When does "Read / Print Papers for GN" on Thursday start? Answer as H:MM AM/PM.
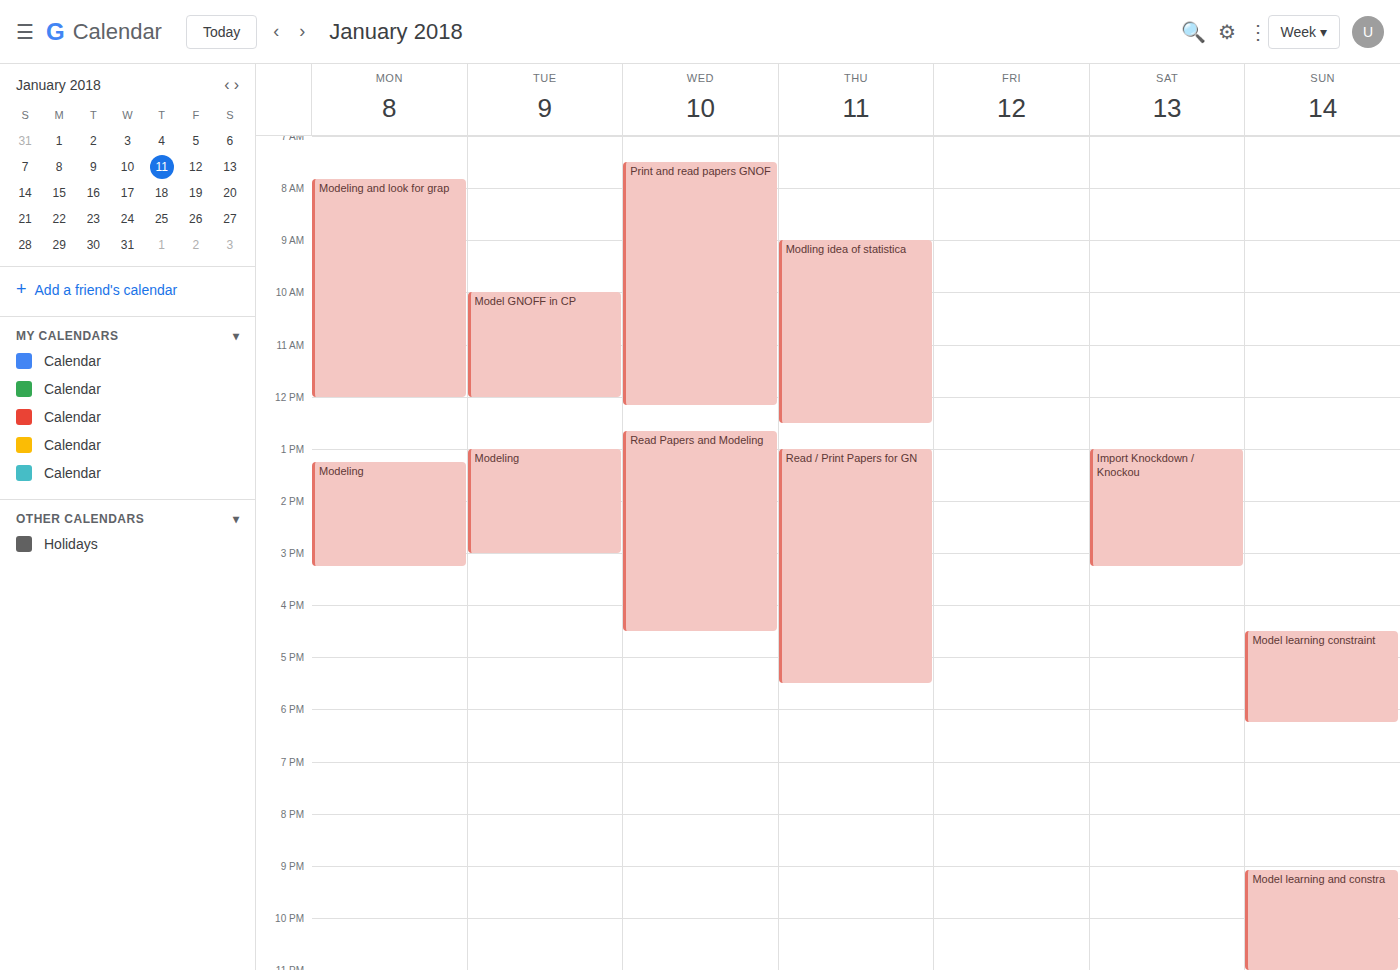
1:00 PM